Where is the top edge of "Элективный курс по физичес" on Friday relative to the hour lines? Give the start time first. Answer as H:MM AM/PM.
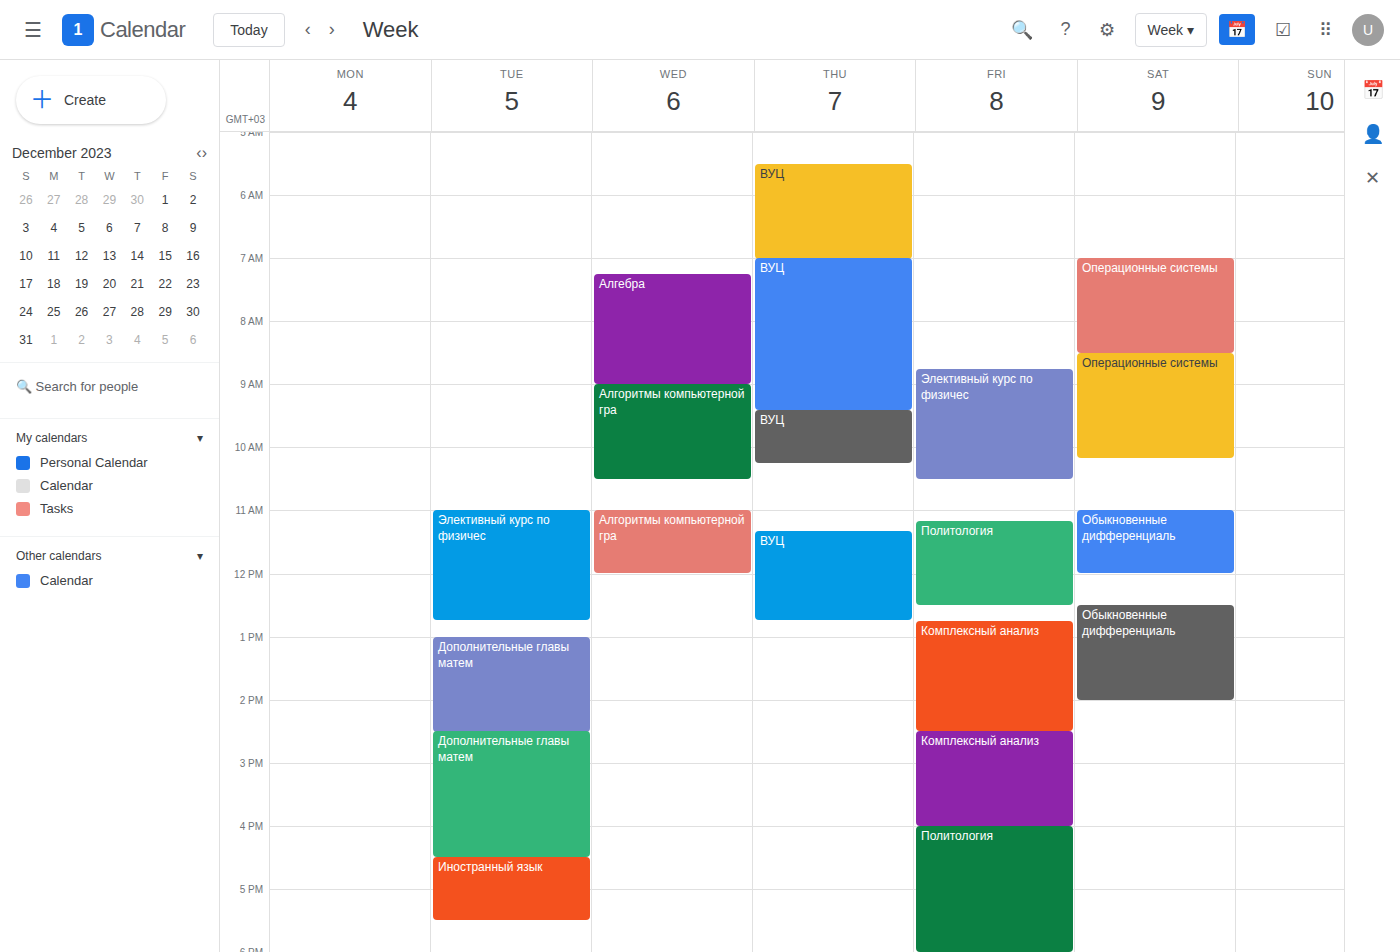
8:45 AM -- neither: three quarters of the way from the 8 AM line to the 9 AM line.